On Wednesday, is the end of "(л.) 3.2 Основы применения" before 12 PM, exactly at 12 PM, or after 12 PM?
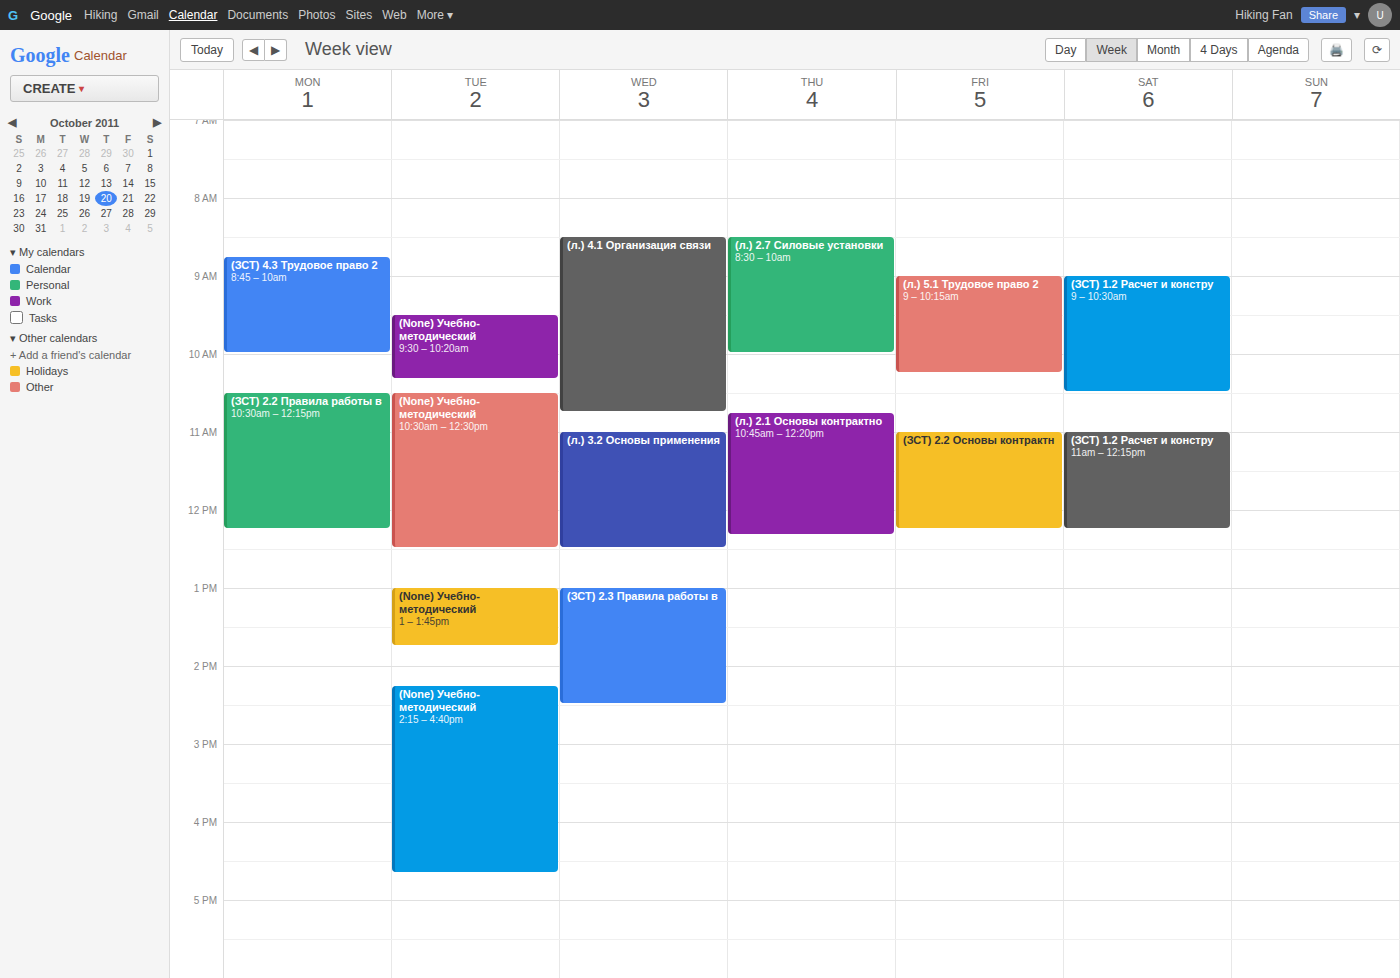
12:30 PM -- after 12 PM, 30 minutes below the 12 PM line.